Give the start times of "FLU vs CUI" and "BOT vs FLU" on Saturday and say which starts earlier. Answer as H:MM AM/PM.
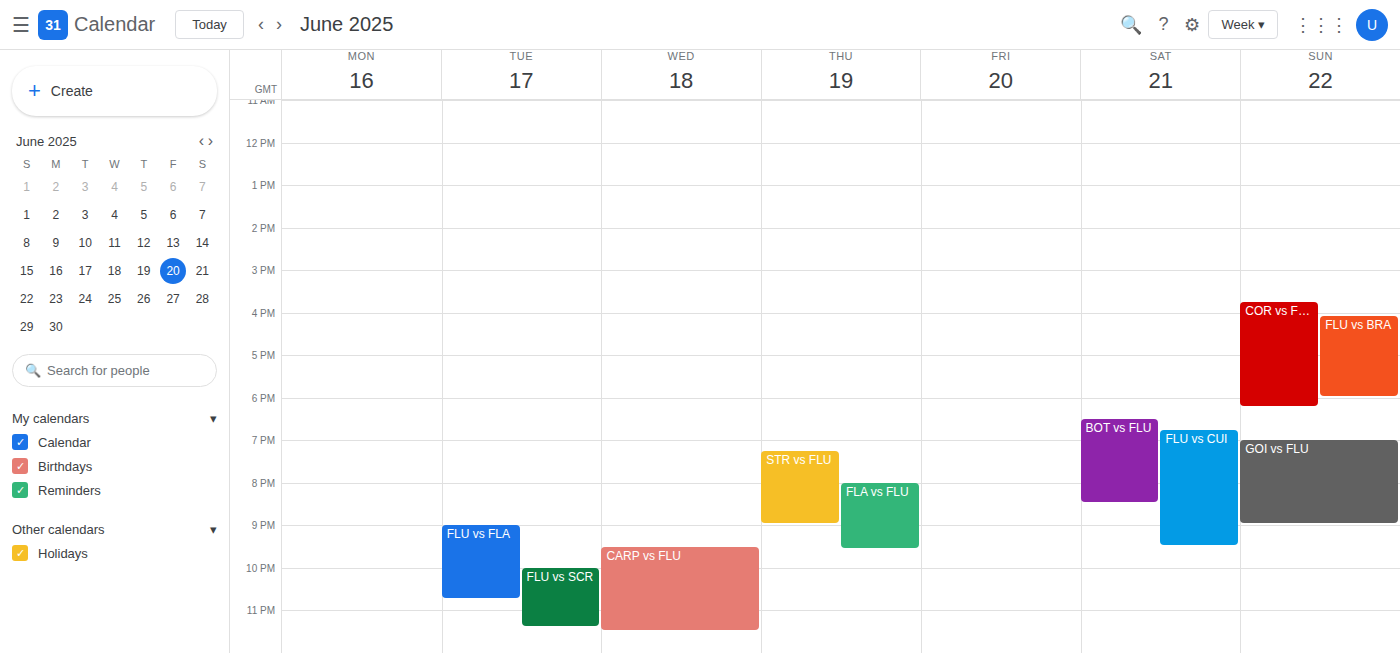
"BOT vs FLU" 6:30 PM; "FLU vs CUI" 6:45 PM.